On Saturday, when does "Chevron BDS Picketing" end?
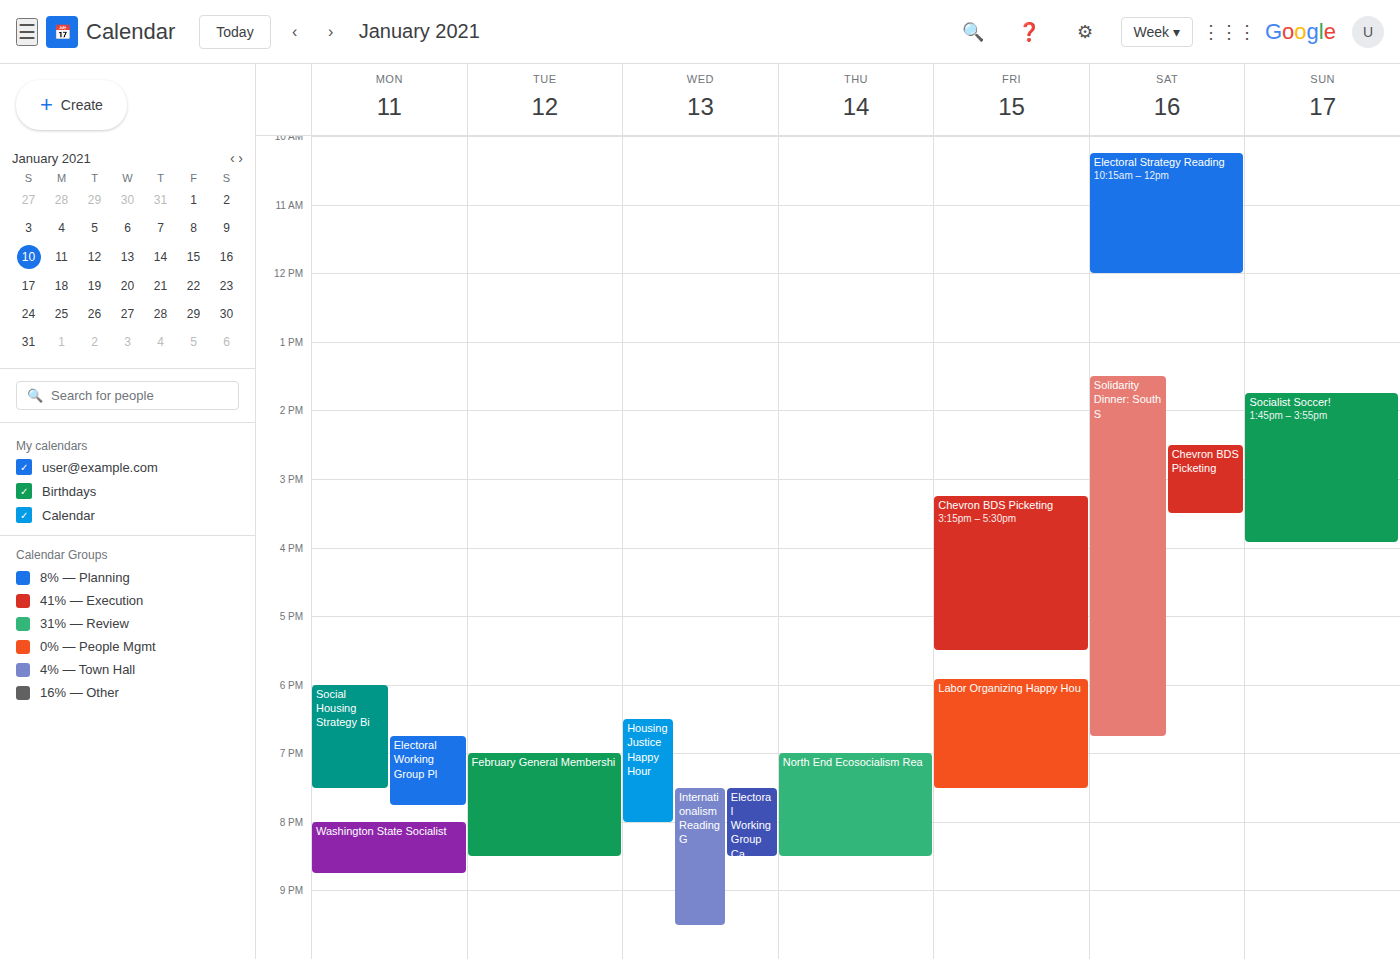
3:30 PM